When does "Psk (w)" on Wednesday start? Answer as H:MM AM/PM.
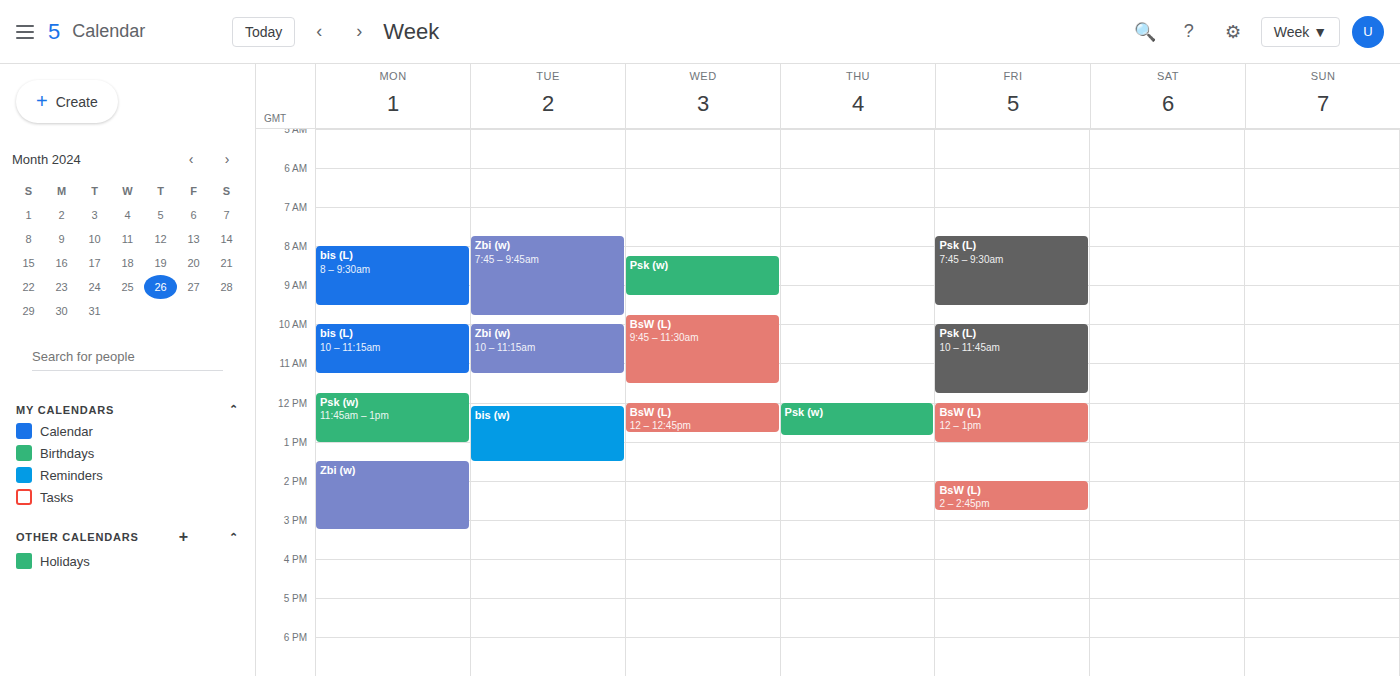
8:15 AM